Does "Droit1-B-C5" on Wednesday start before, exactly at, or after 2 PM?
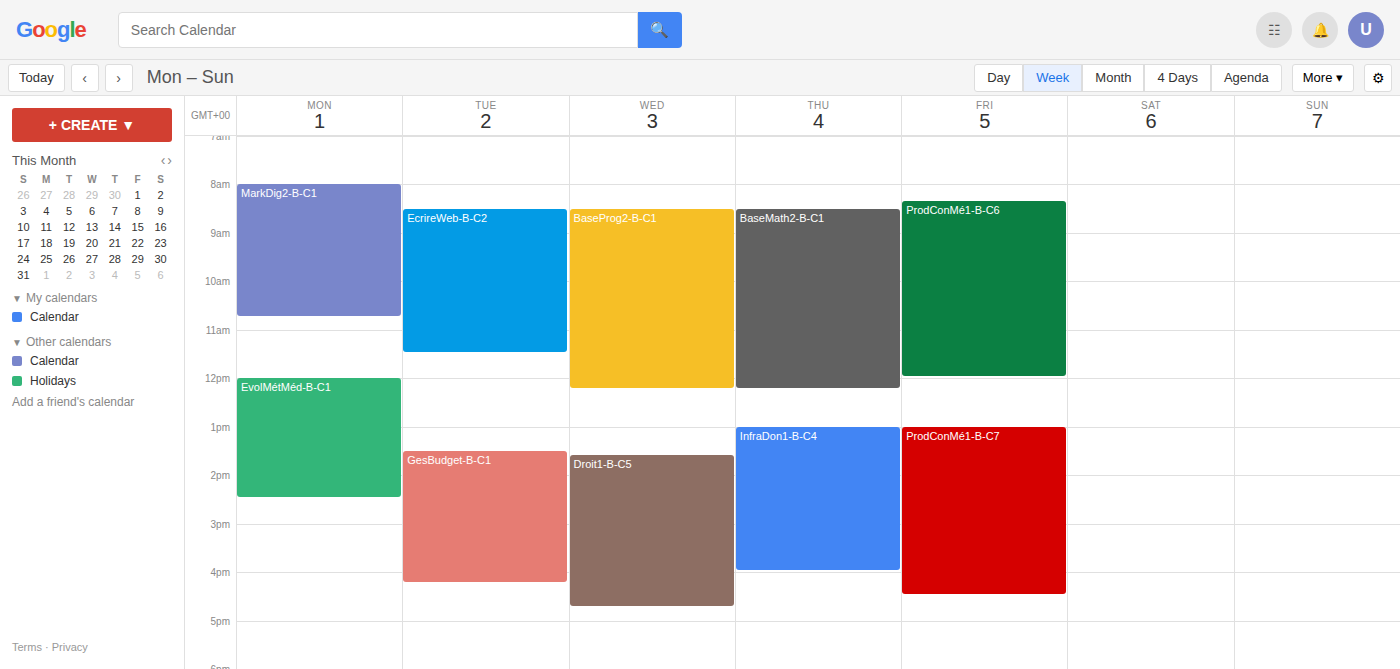
1:35 PM -- before 2 PM, 25 minutes above the 2 PM line.